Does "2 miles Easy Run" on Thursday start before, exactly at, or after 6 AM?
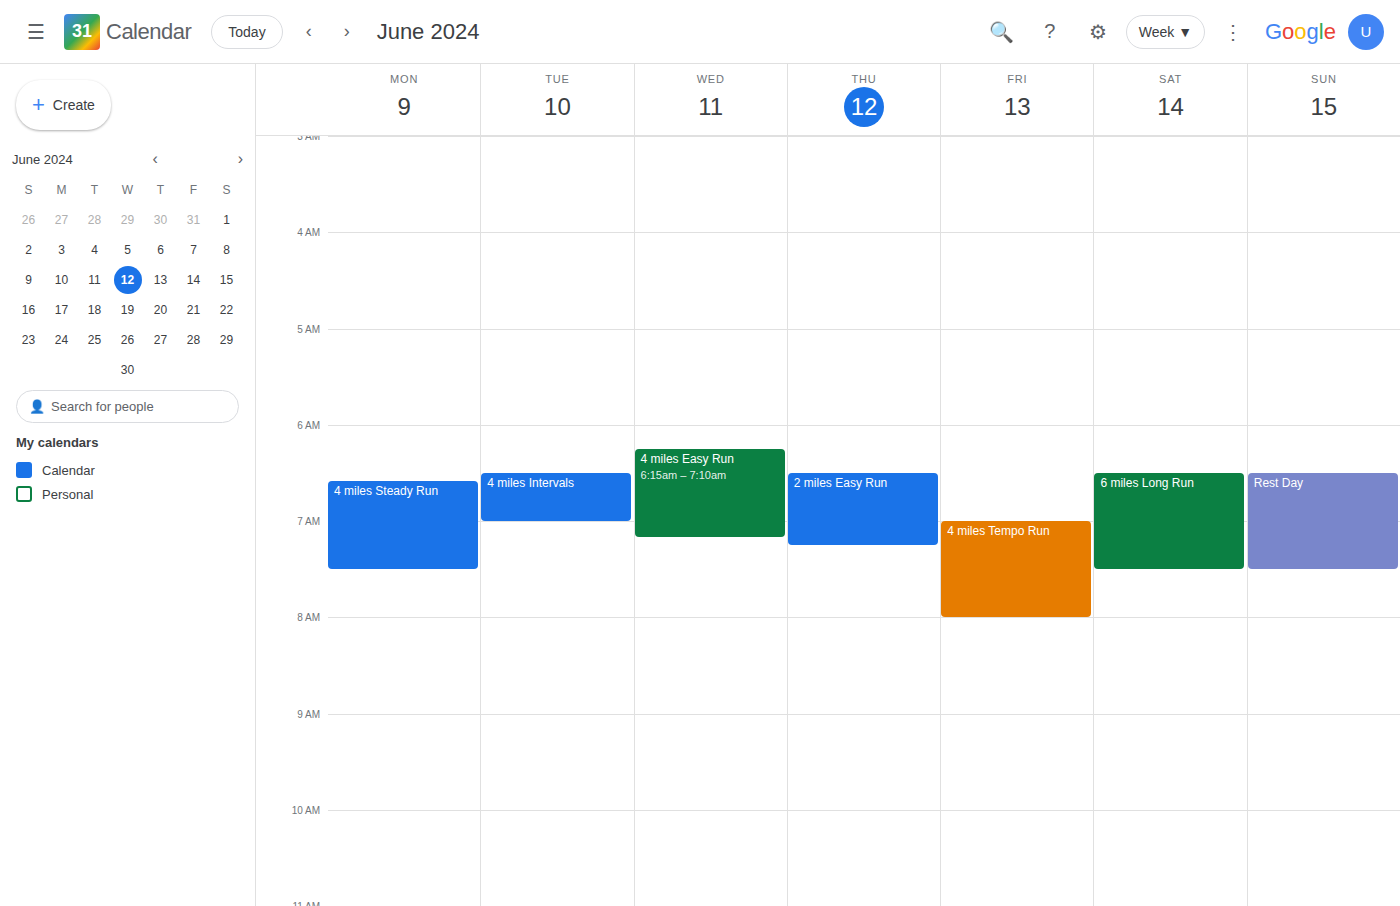
6:30 AM -- after 6 AM, 30 minutes below the 6 AM line.